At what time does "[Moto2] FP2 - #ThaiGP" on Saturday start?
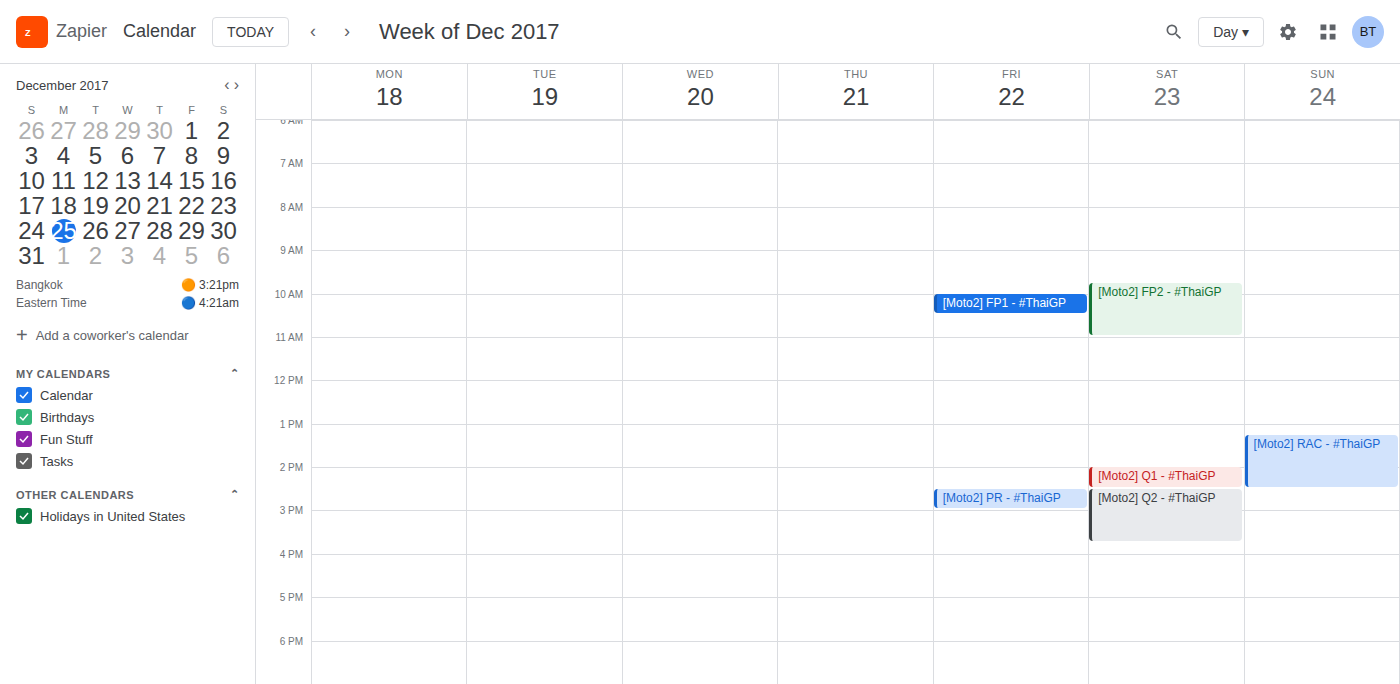
9:45 AM